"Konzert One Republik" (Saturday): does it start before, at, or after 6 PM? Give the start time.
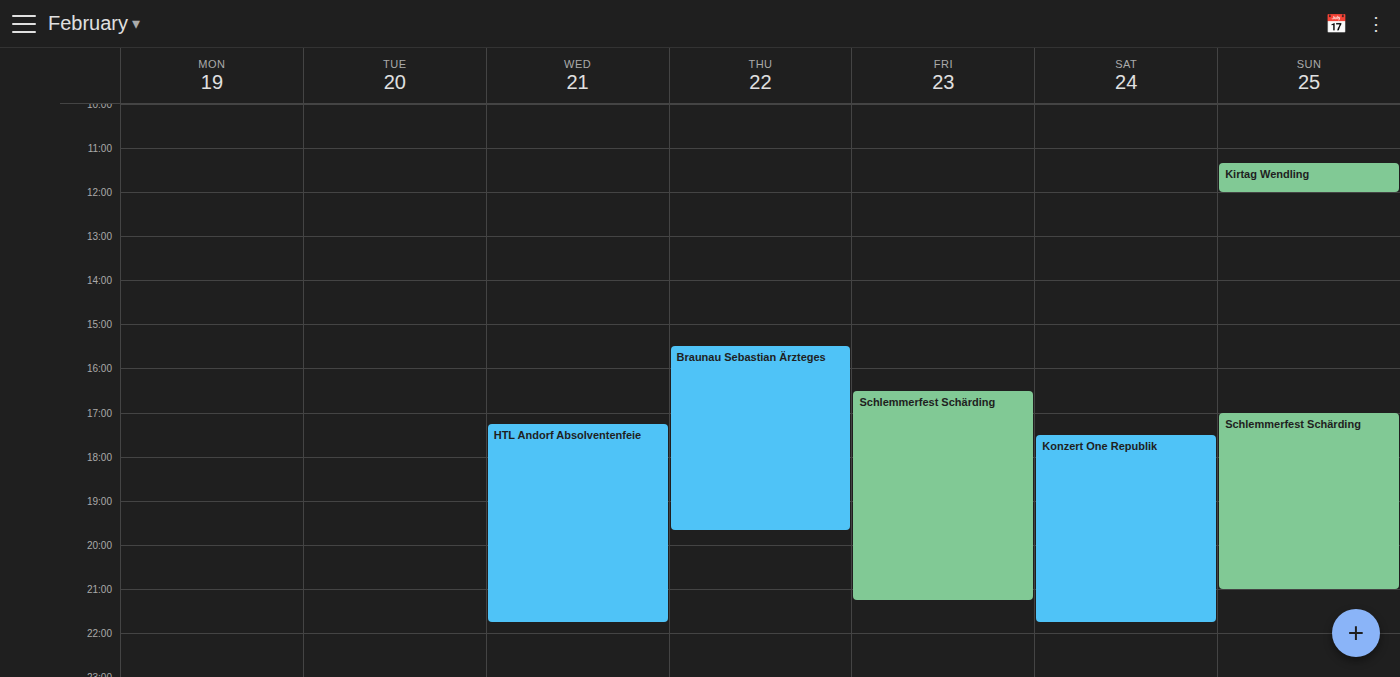
5:30 PM -- before 6 PM, 30 minutes above the 6 PM line.